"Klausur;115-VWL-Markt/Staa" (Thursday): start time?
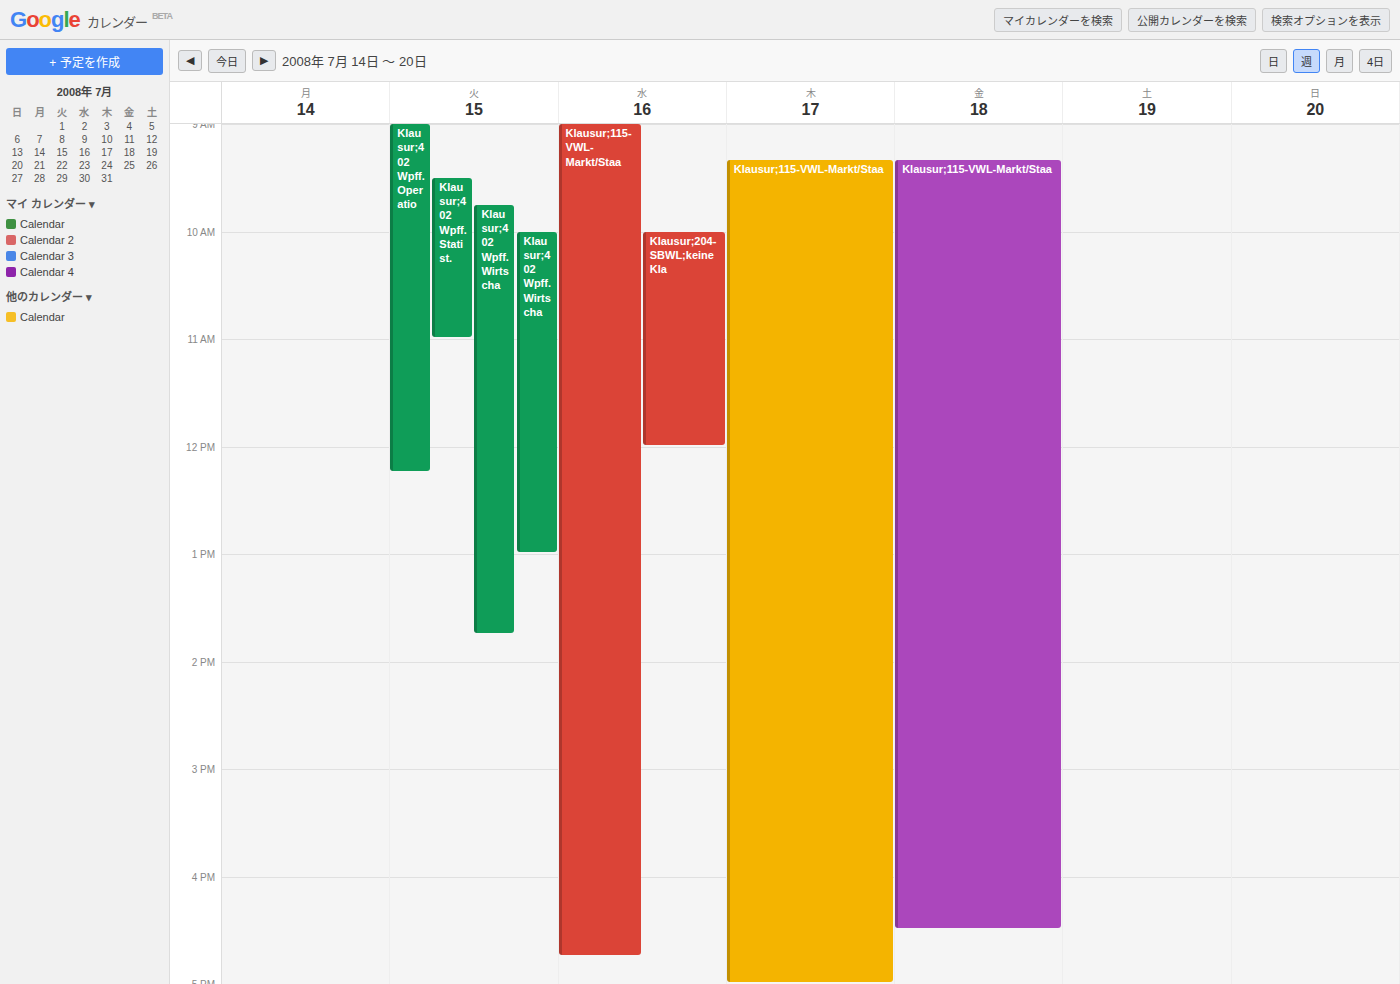
9:20 AM